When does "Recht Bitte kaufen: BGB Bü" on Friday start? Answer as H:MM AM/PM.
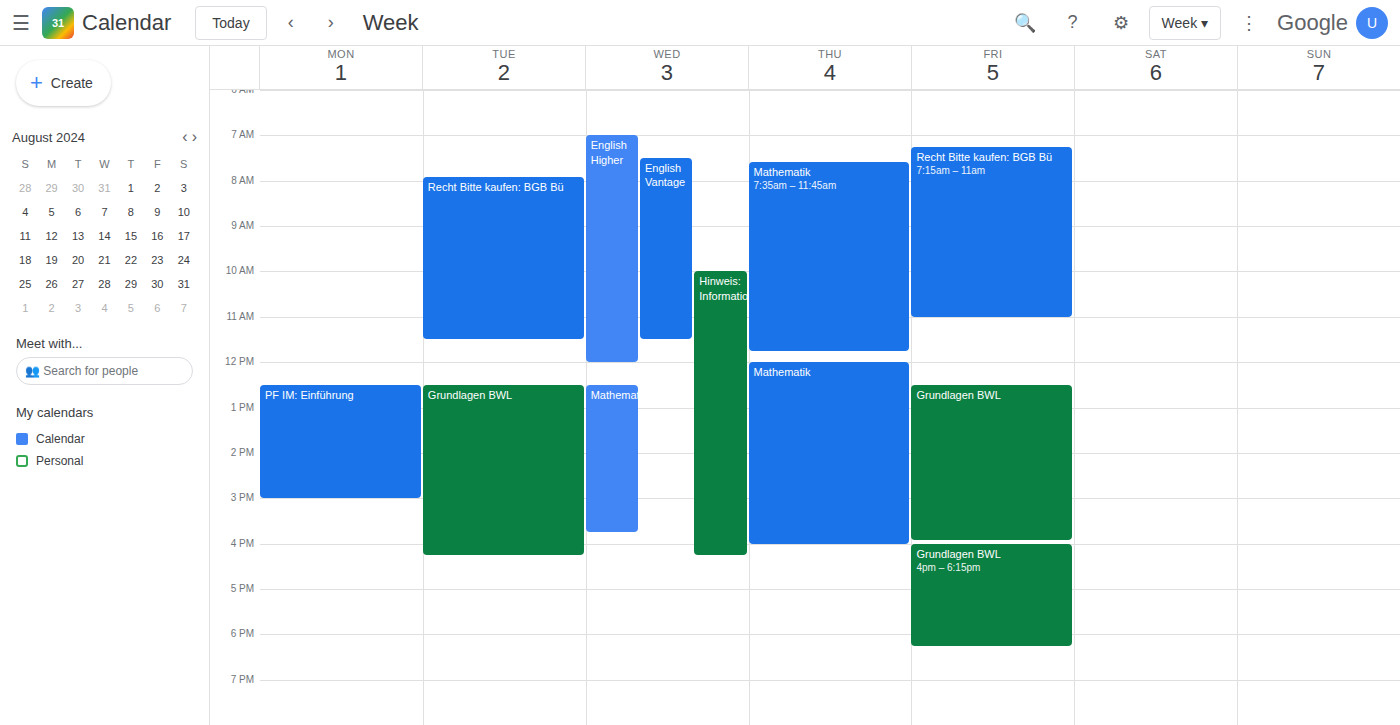
7:15 AM